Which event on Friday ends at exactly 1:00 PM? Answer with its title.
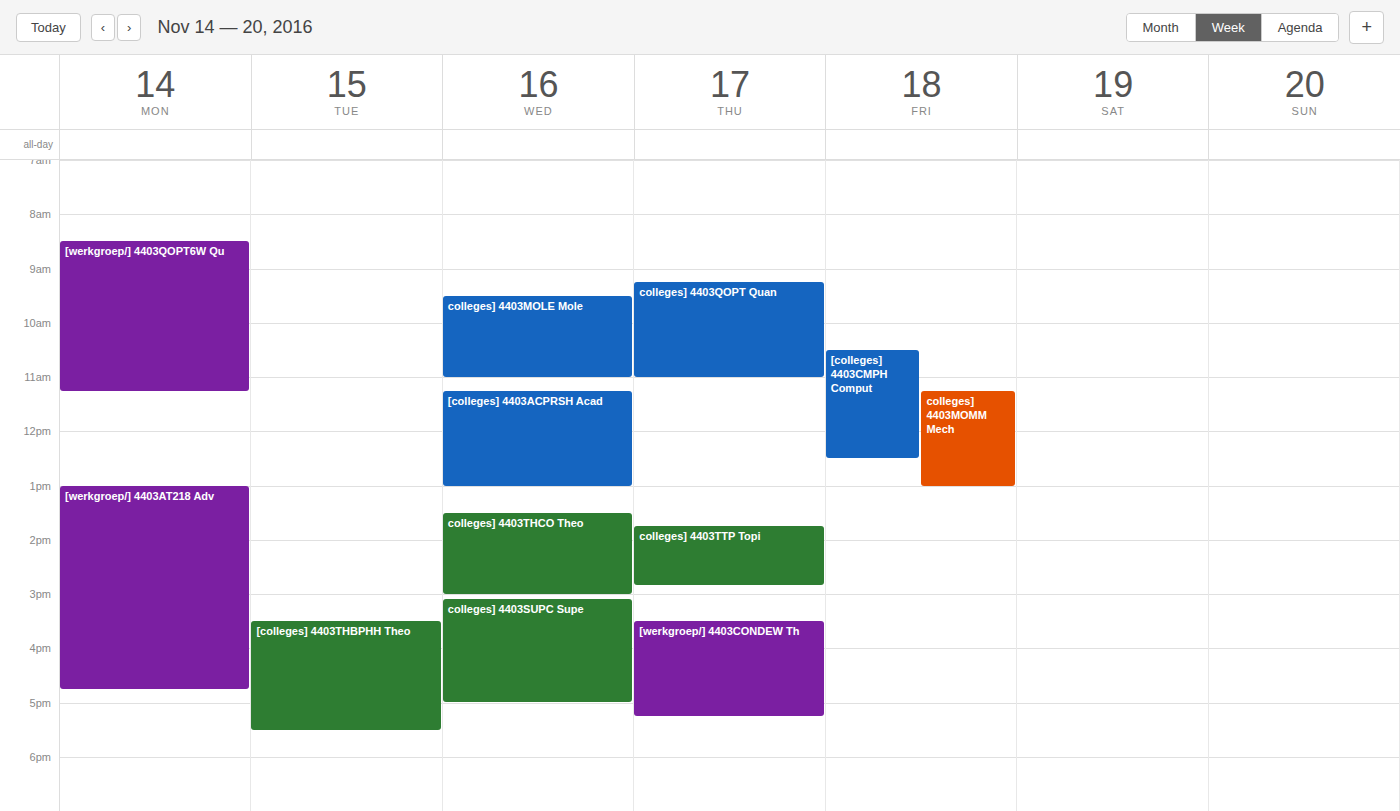
"colleges] 4403MOMM Mech"